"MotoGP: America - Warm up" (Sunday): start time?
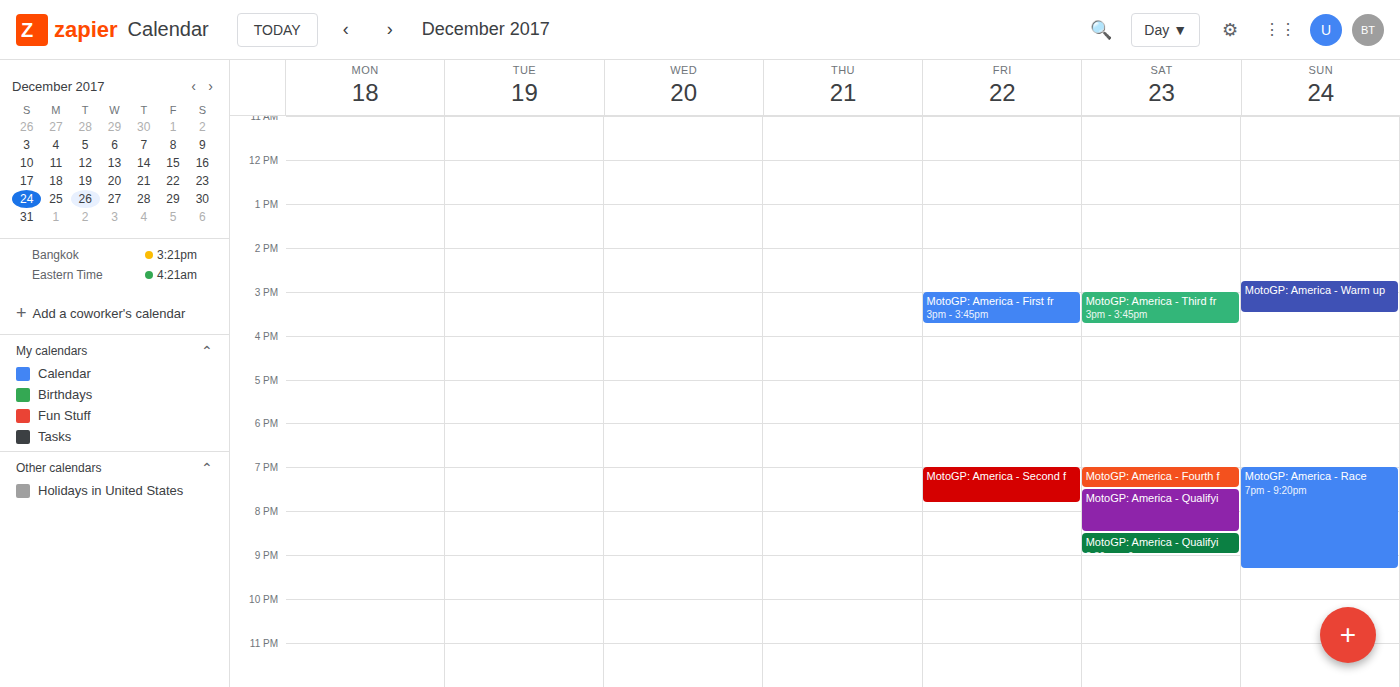
2:45 PM